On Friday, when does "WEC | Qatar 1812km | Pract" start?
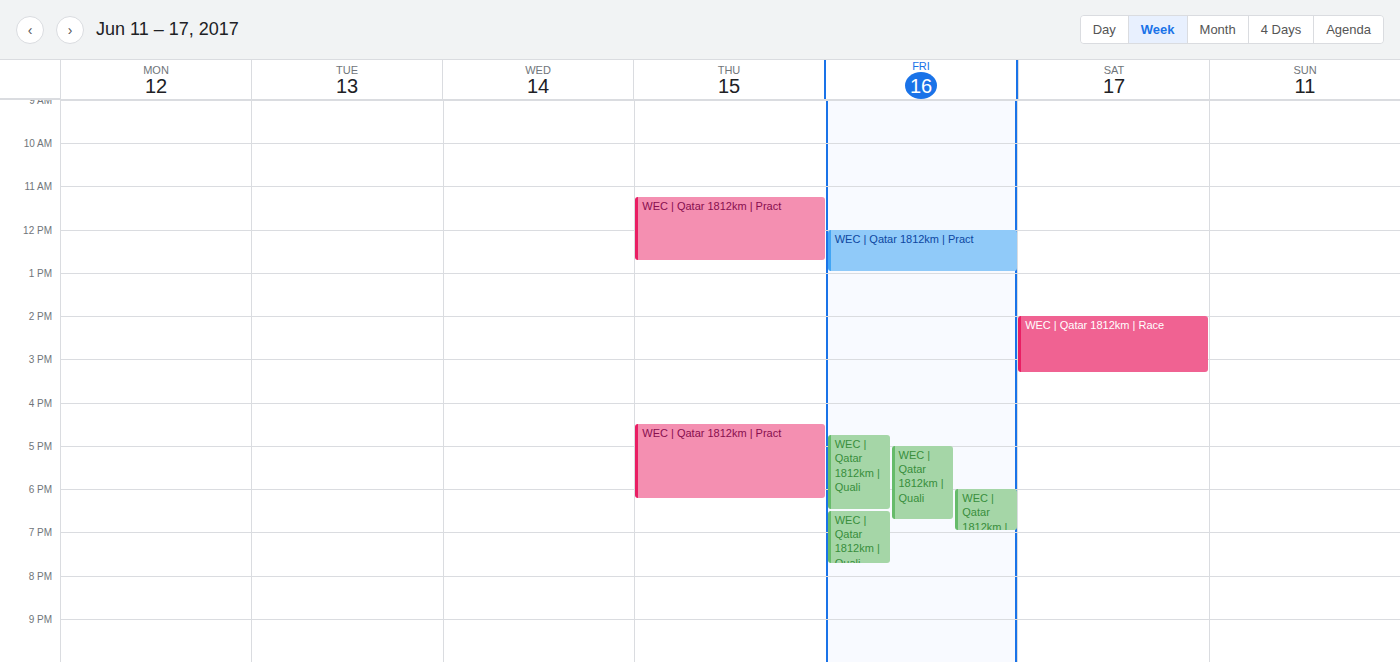
12:00 PM